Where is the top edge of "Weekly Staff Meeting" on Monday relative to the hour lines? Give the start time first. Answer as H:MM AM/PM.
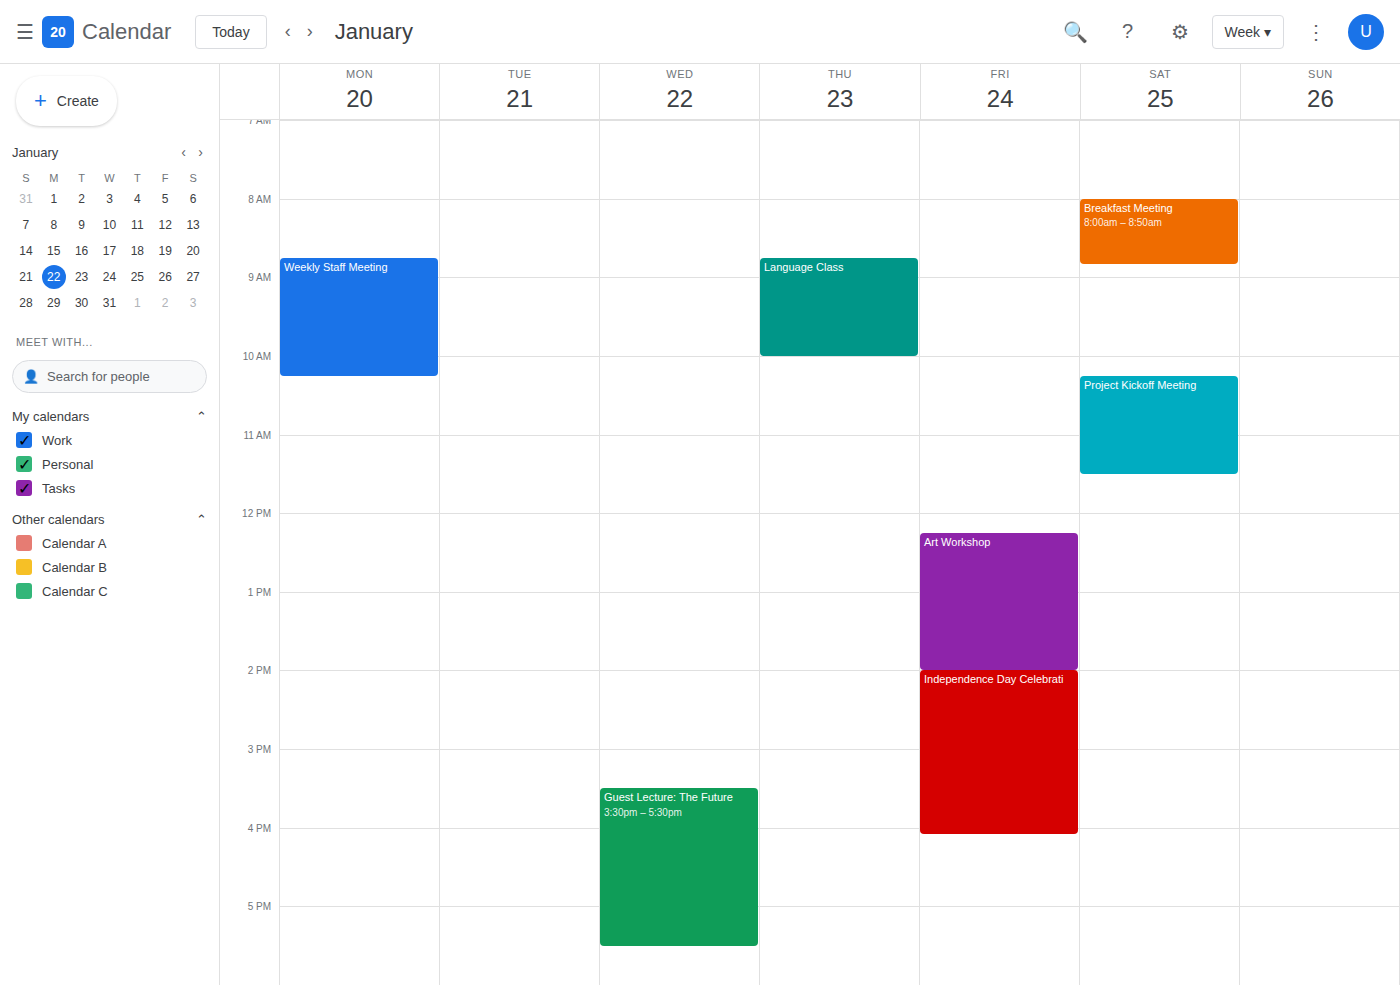
8:45 AM -- neither: three quarters of the way from the 8 AM line to the 9 AM line.